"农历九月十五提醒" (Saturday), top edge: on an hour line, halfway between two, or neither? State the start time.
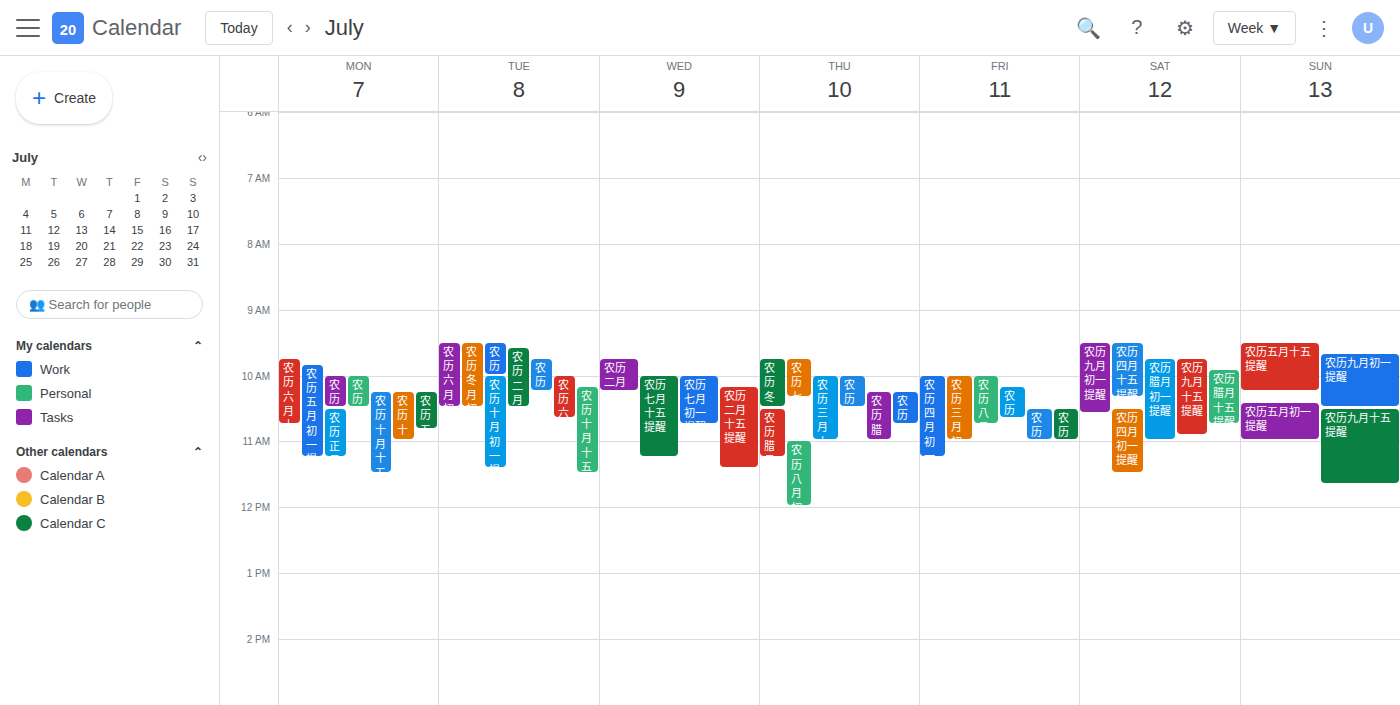
9:45 AM -- neither: three quarters of the way from the 9 AM line to the 10 AM line.